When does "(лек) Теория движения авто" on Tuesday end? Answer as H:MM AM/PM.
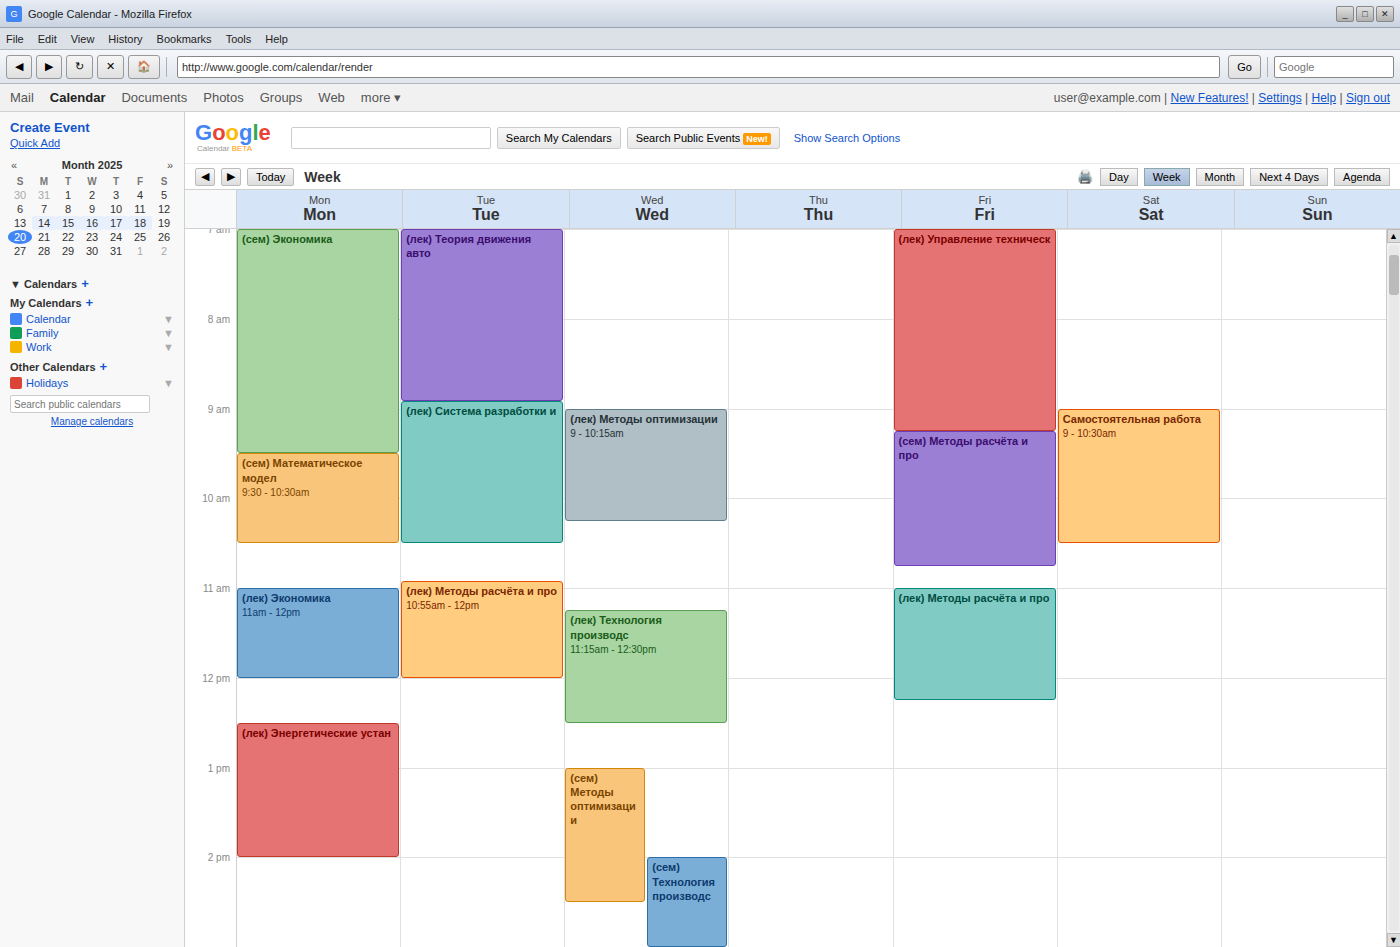
8:55 AM